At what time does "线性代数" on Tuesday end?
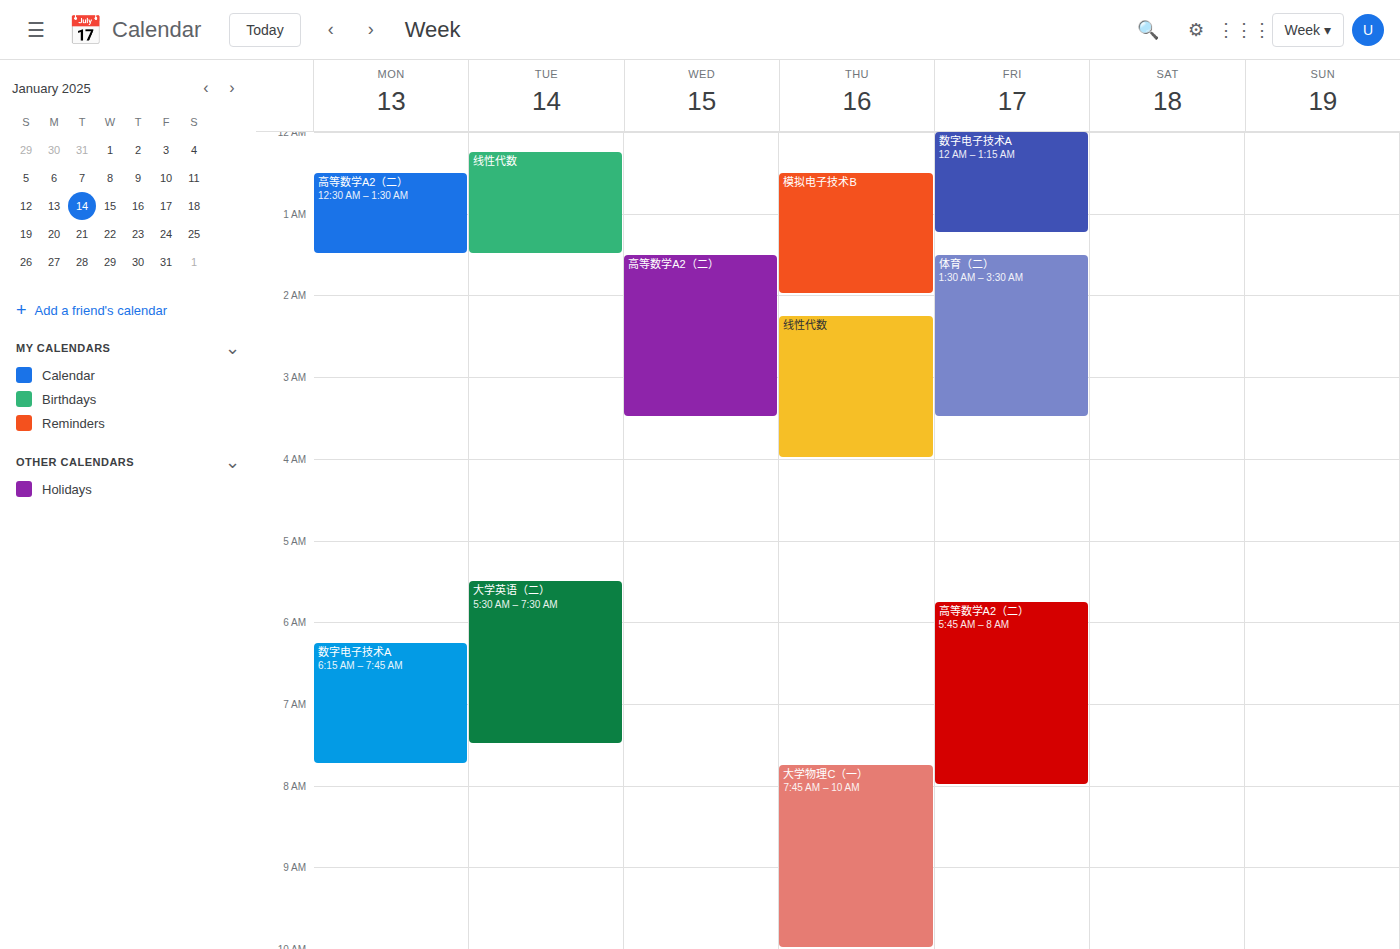
1:30 AM